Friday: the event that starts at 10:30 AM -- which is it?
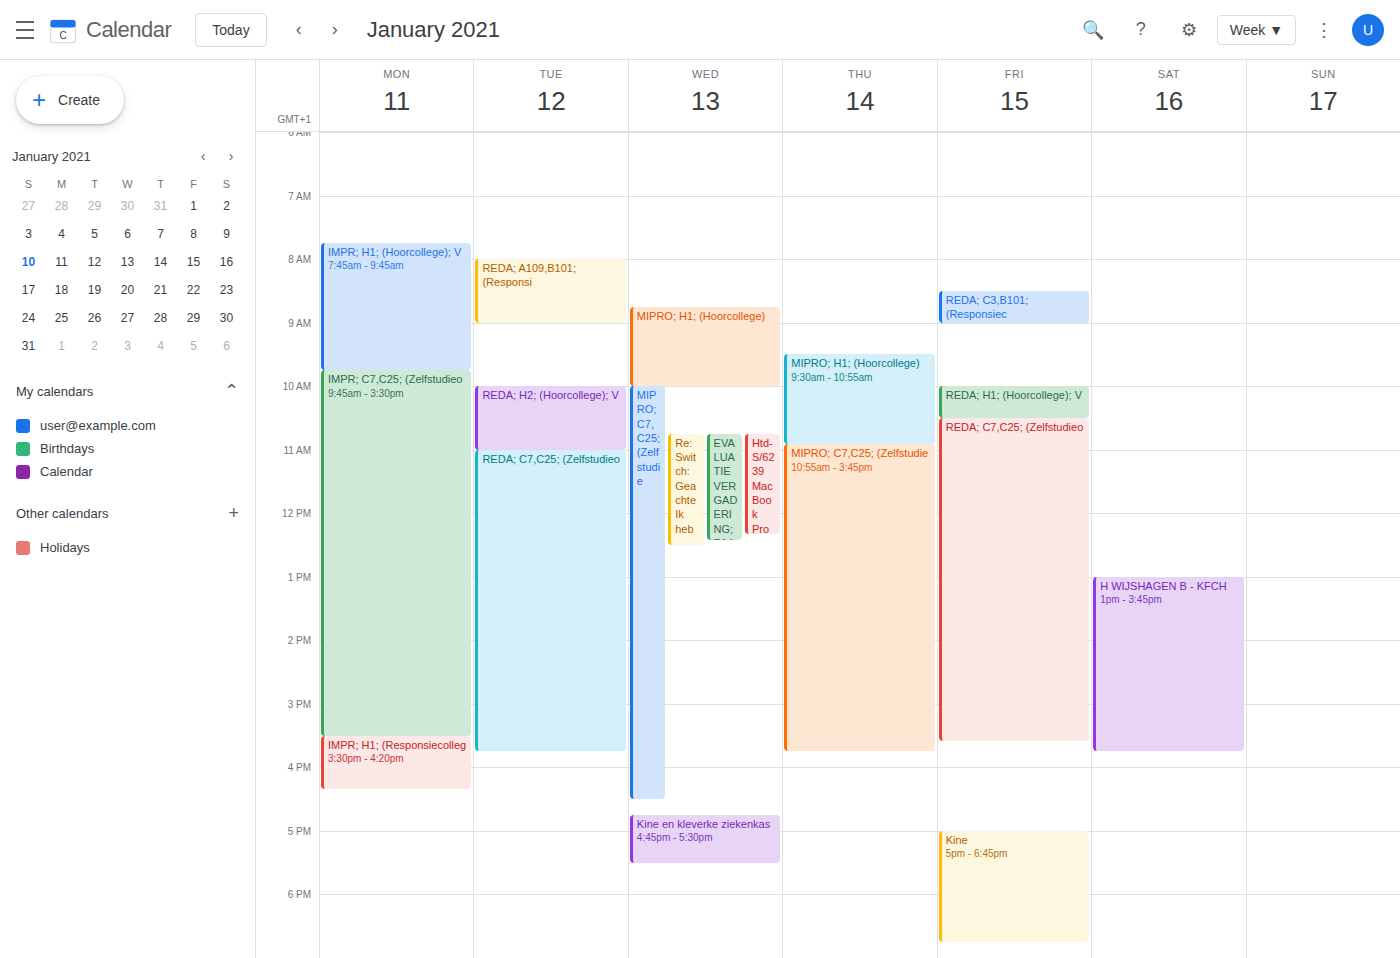
"REDA; C7,C25; (Zelfstudieo"